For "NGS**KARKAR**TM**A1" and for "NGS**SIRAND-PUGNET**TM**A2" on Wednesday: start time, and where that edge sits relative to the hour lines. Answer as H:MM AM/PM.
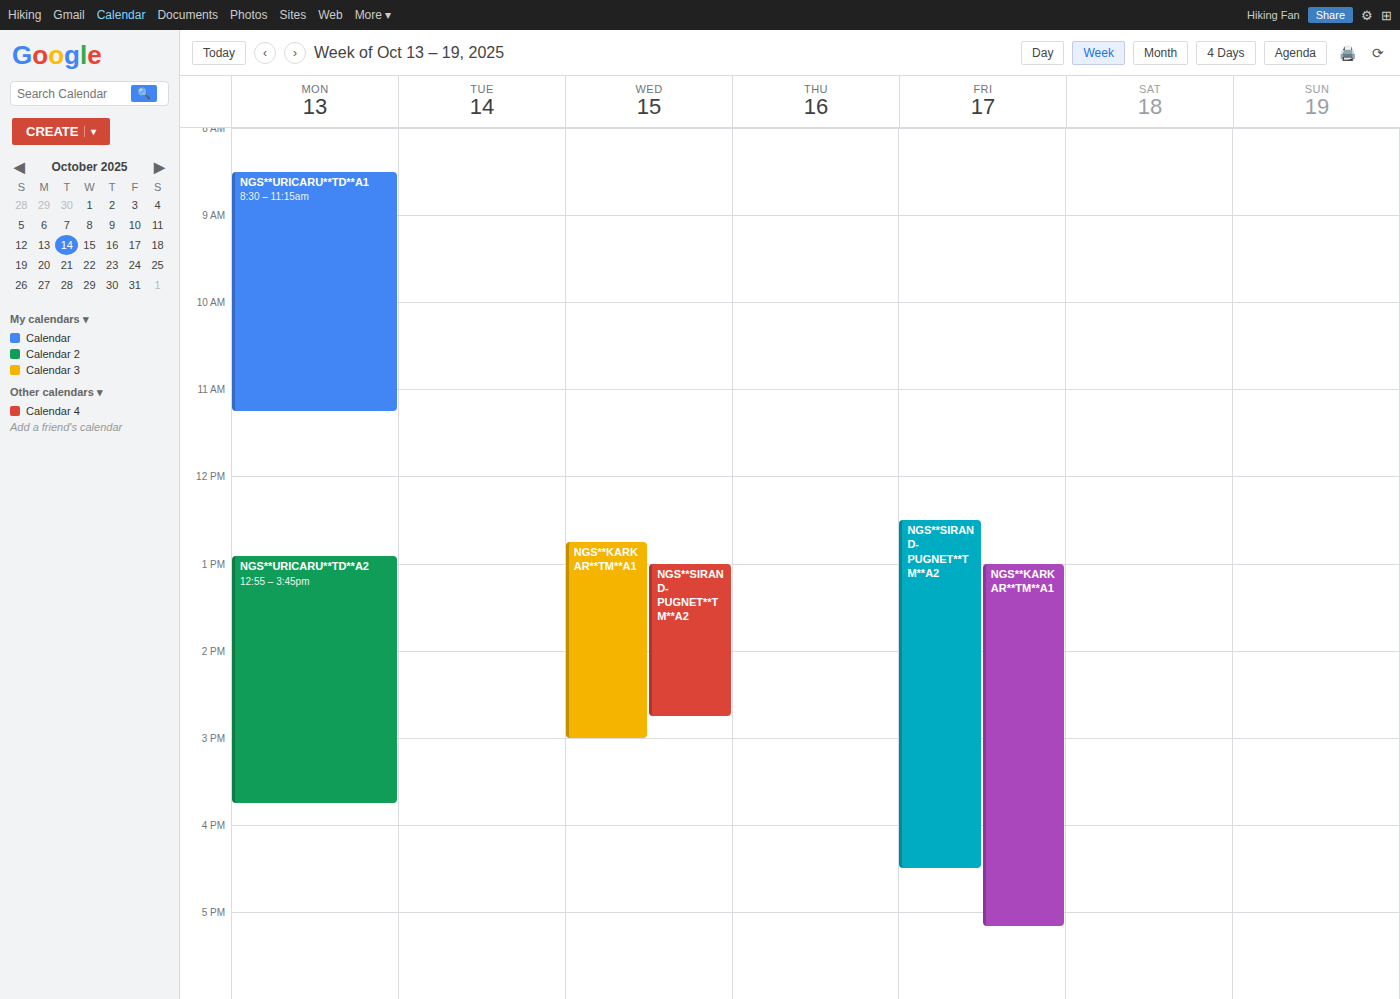
"NGS**KARKAR**TM**A1": 12:45 PM, neither: three quarters of the way from the 12 PM line to the 1 PM line. "NGS**SIRAND-PUGNET**TM**A2": 1:00 PM, exactly on the 1 PM line.